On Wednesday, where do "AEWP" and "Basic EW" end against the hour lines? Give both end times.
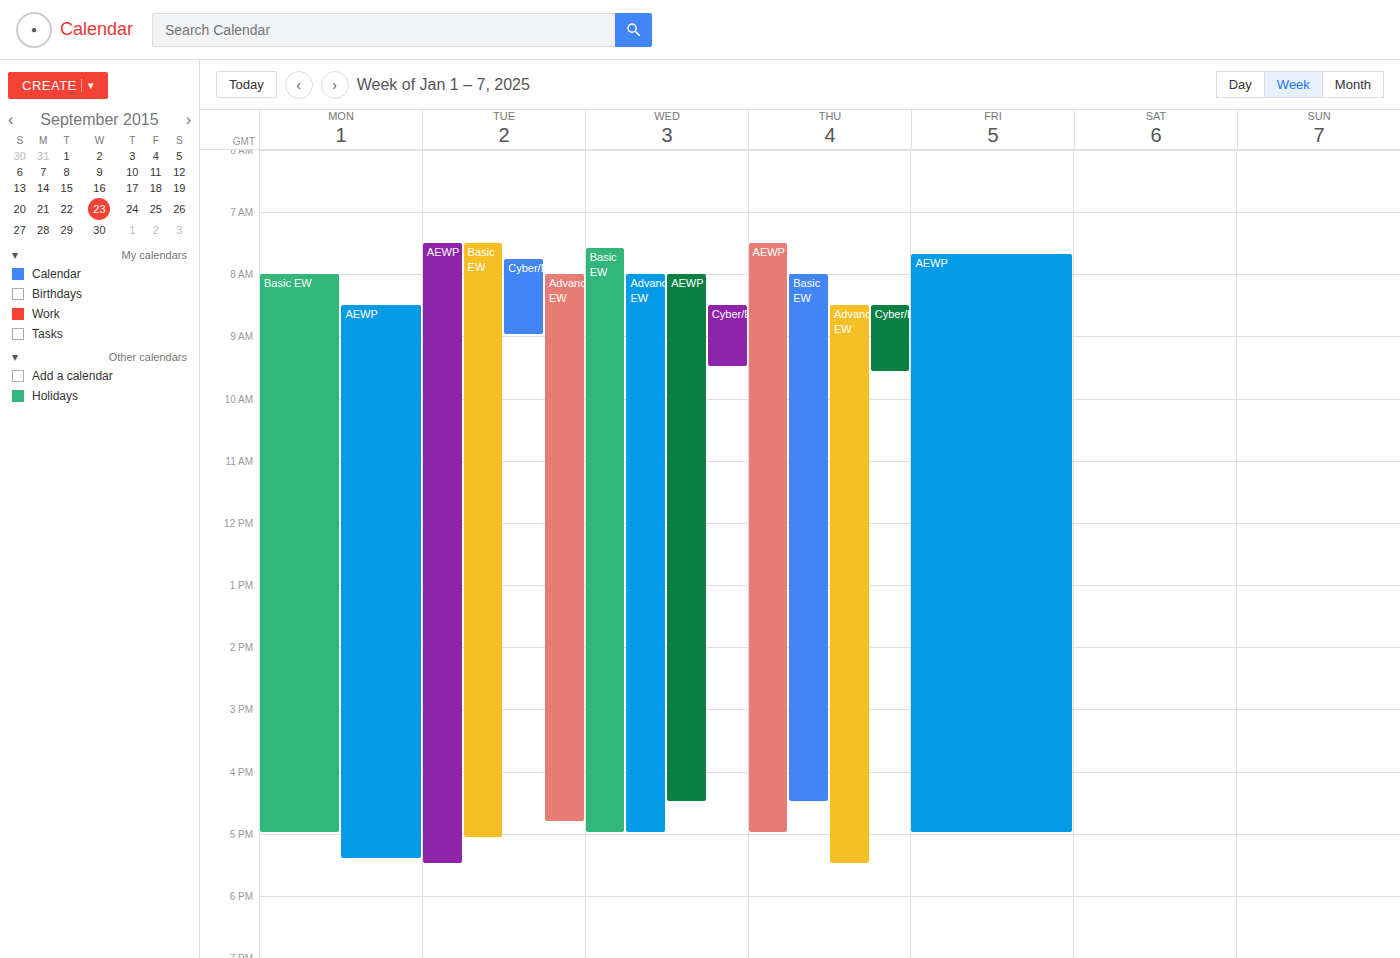
"AEWP": 4:30 PM, halfway between the 4 PM and 5 PM lines. "Basic EW": 5:00 PM, exactly on the 5 PM line.